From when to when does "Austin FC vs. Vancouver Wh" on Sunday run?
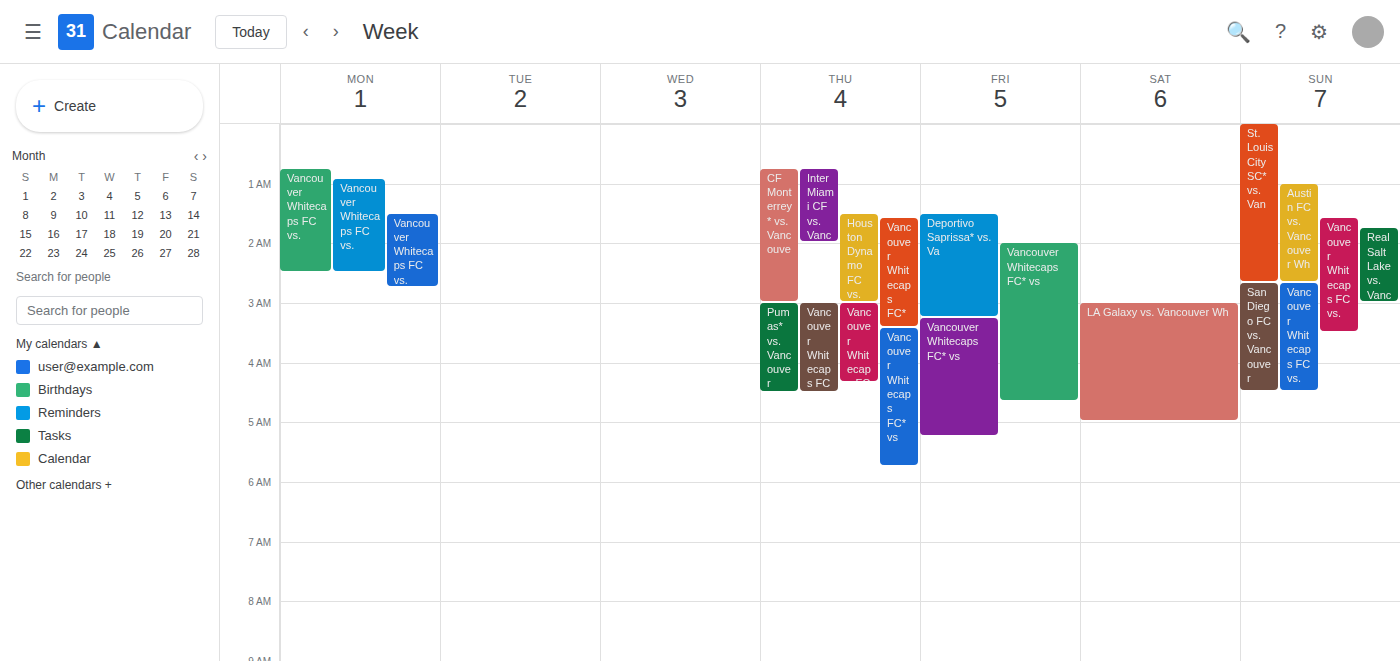
1:00 AM to 2:40 AM